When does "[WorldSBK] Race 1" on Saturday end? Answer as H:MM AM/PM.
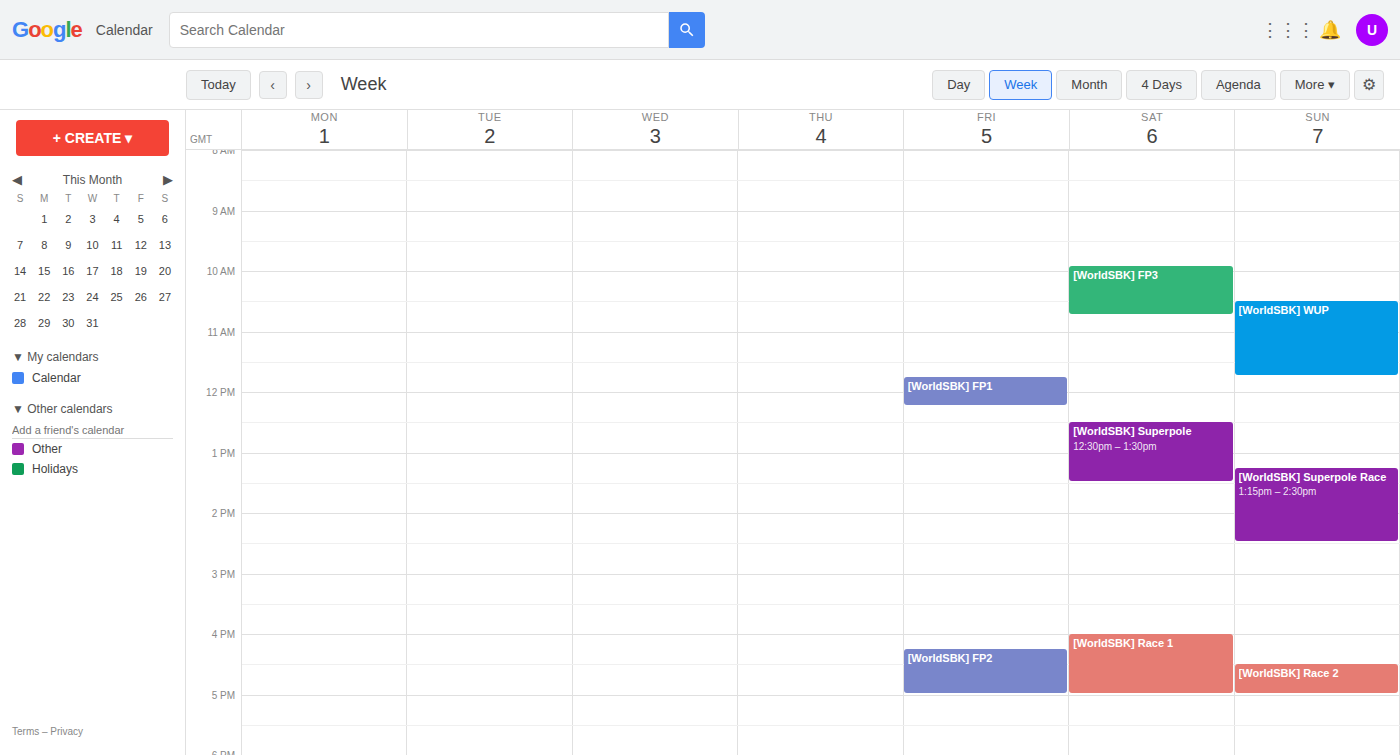
5:00 PM